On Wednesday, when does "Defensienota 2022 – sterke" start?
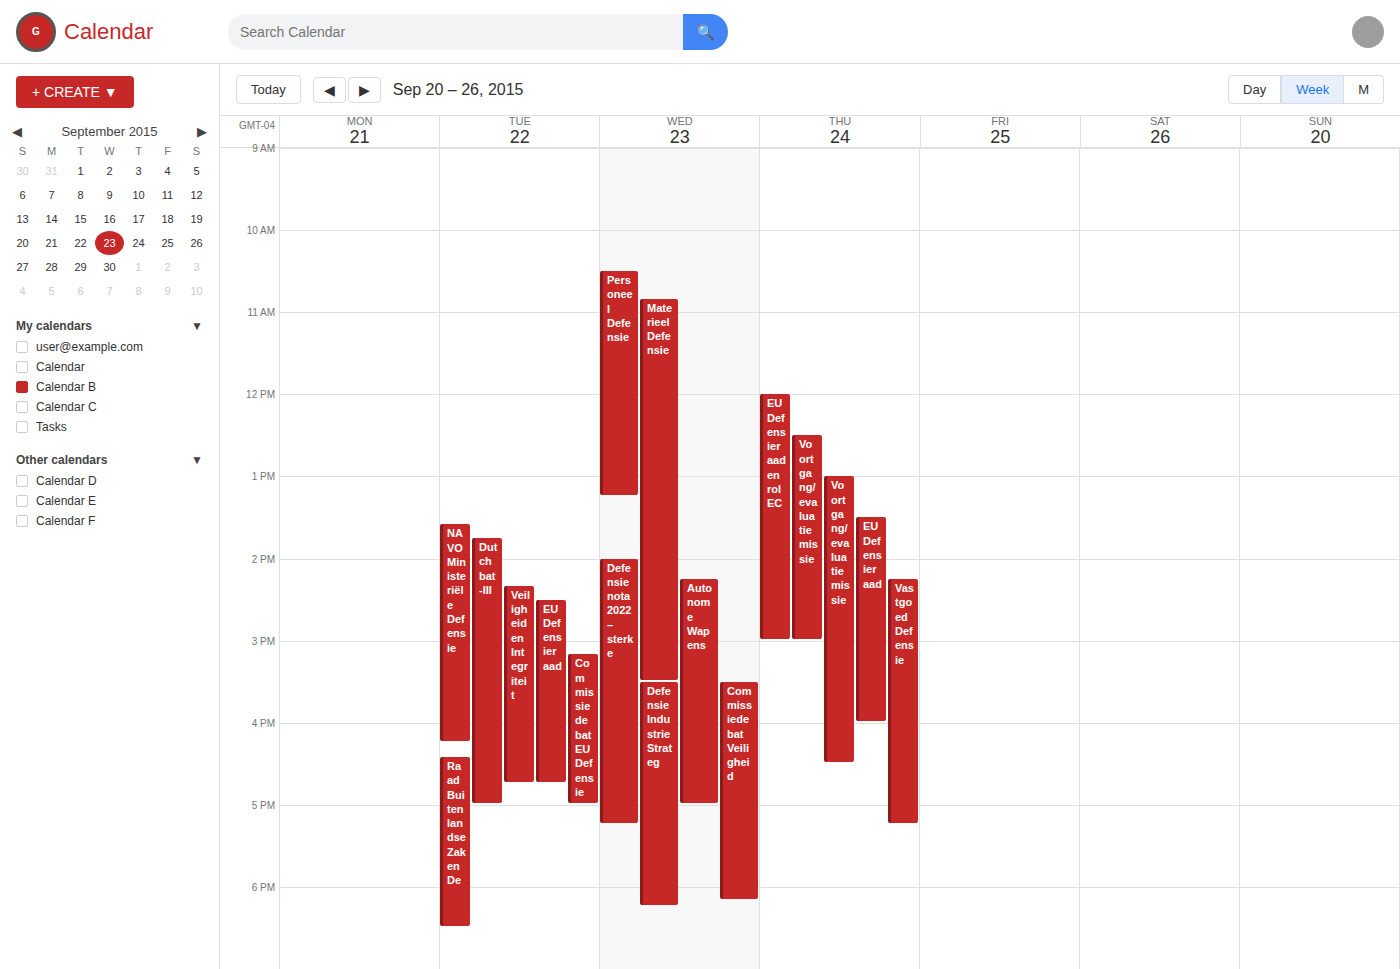
2:00 PM